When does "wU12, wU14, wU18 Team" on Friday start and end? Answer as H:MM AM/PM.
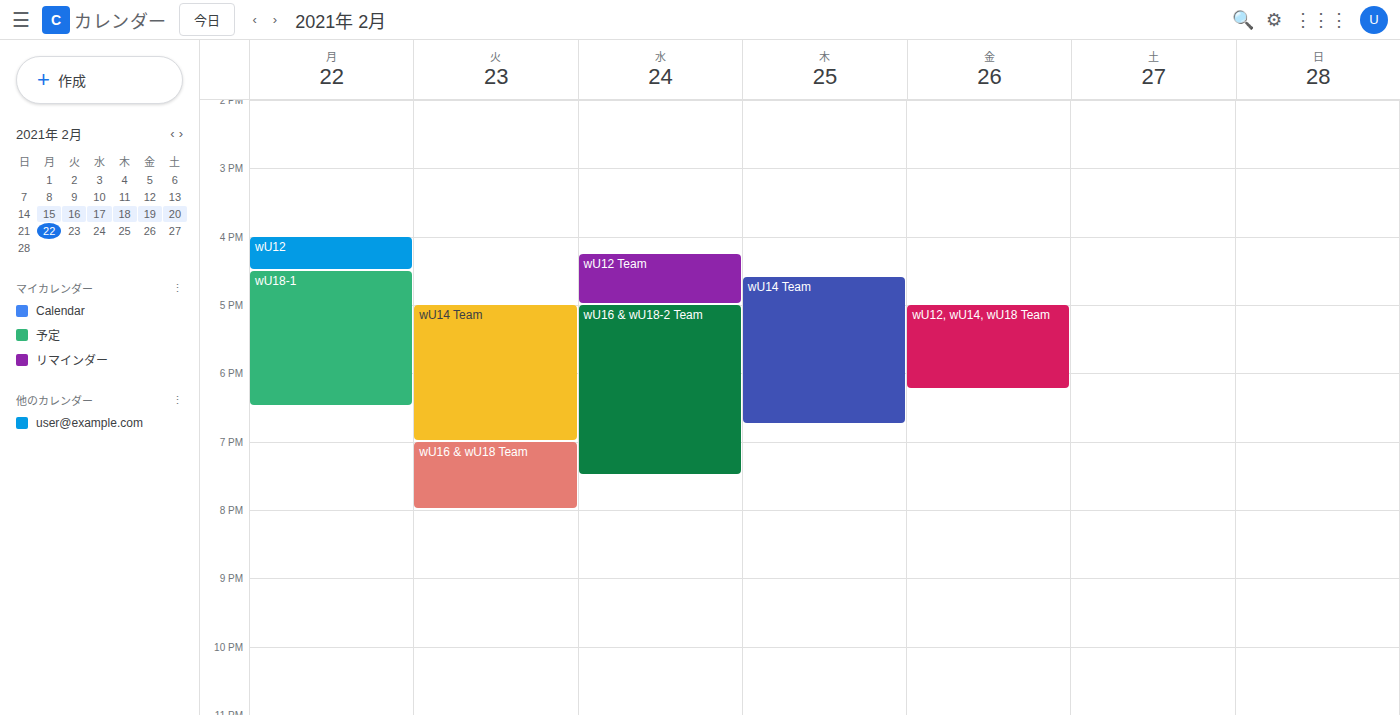
5:00 PM to 6:15 PM